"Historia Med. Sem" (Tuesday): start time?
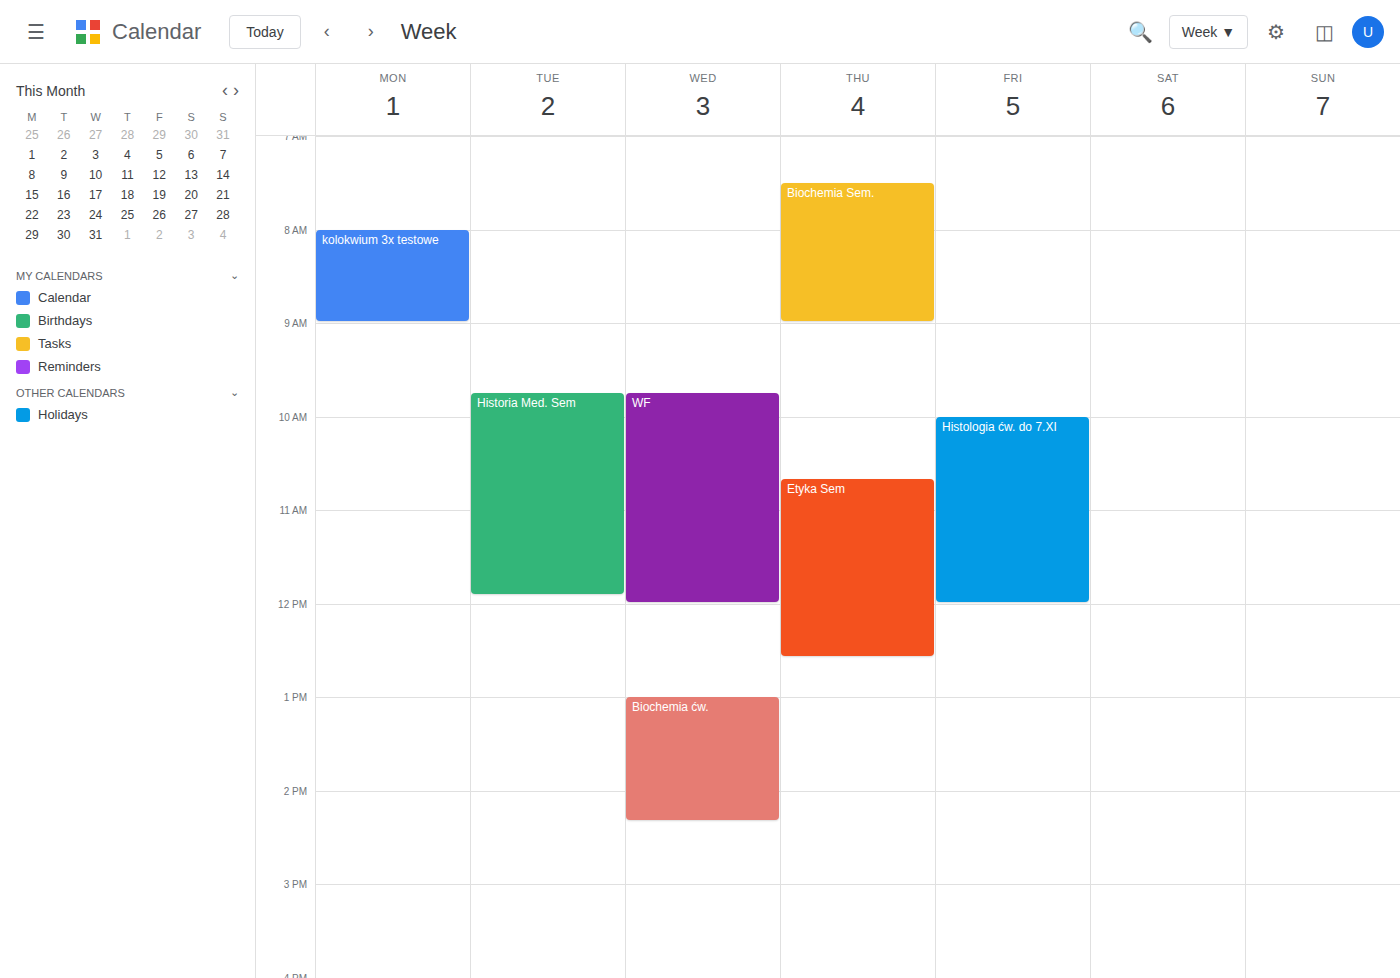
9:45 AM